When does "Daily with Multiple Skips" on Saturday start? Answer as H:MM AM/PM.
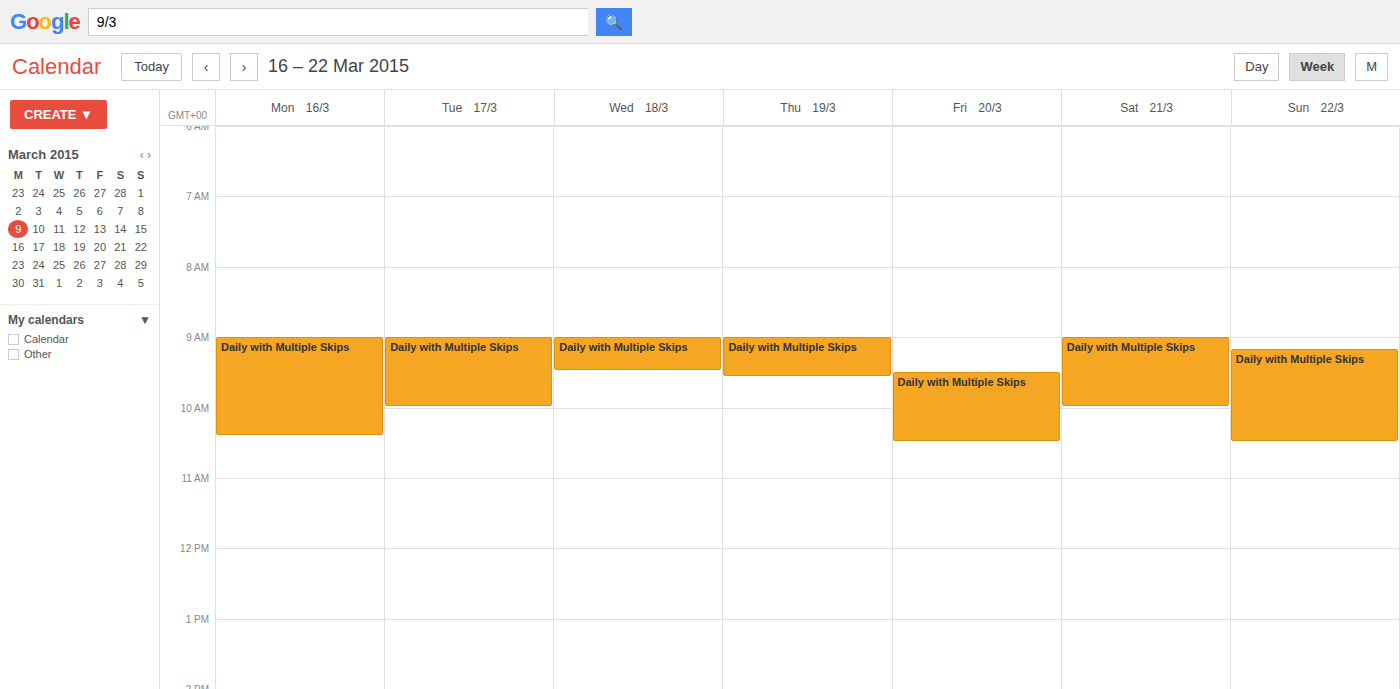
9:00 AM